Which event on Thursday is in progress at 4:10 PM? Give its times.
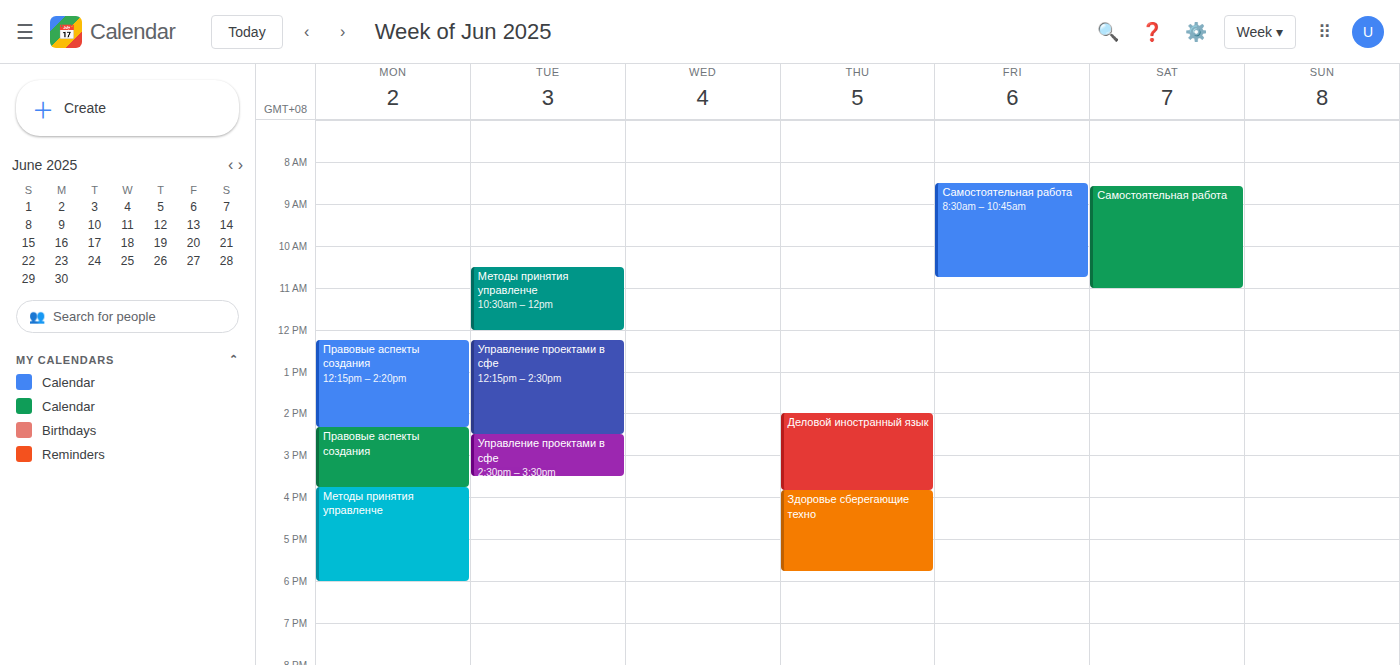
"Здоровье сберегающие техно", 3:50 PM to 5:45 PM